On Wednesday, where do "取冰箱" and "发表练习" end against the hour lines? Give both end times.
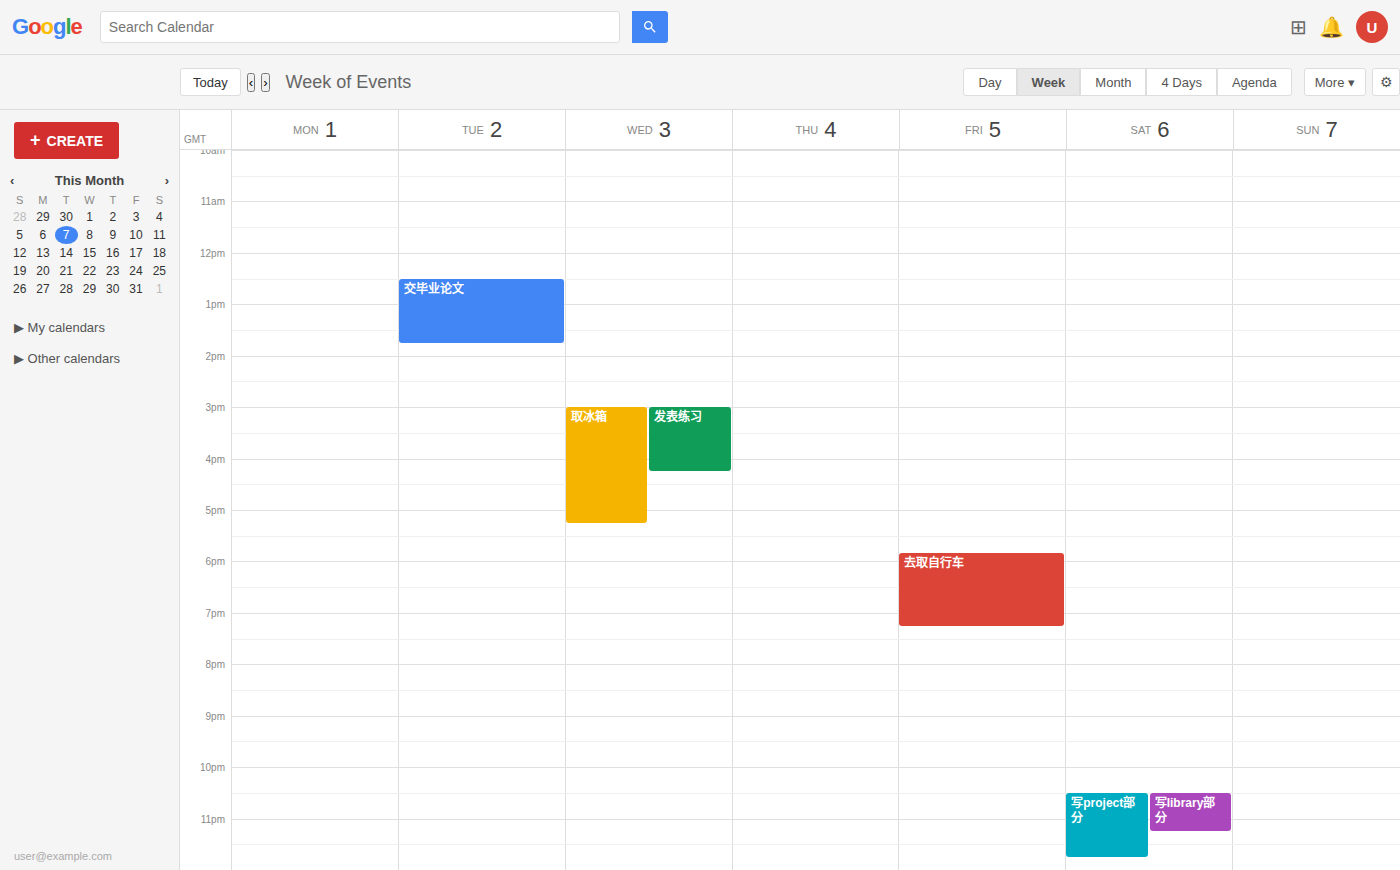
"取冰箱": 17:15, neither: a quarter of the way from the 17:00 line to the 18:00 line. "发表练习": 16:15, neither: a quarter of the way from the 16:00 line to the 17:00 line.